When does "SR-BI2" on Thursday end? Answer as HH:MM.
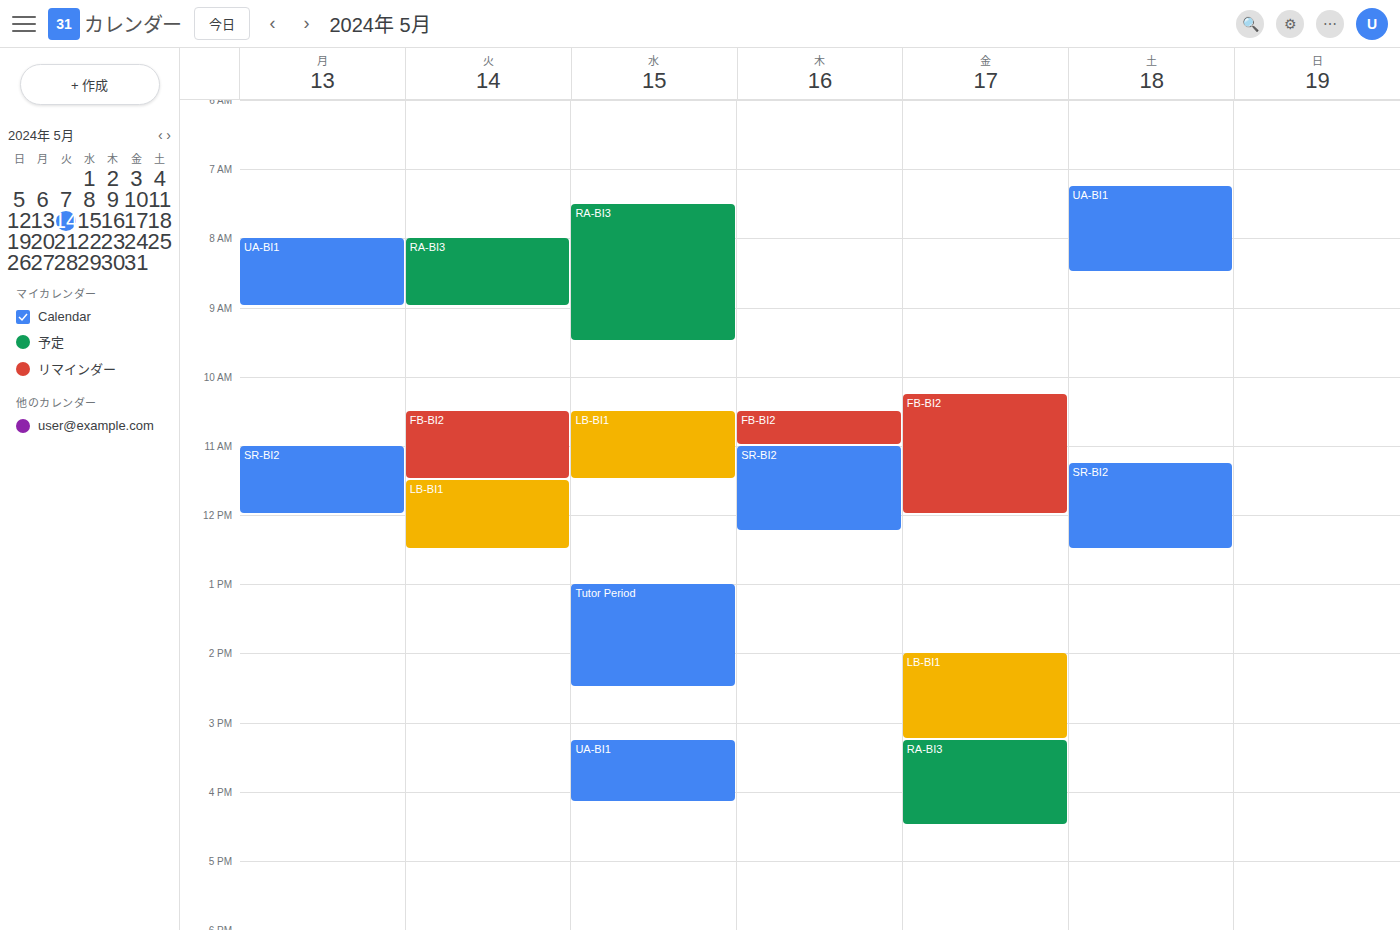
12:15